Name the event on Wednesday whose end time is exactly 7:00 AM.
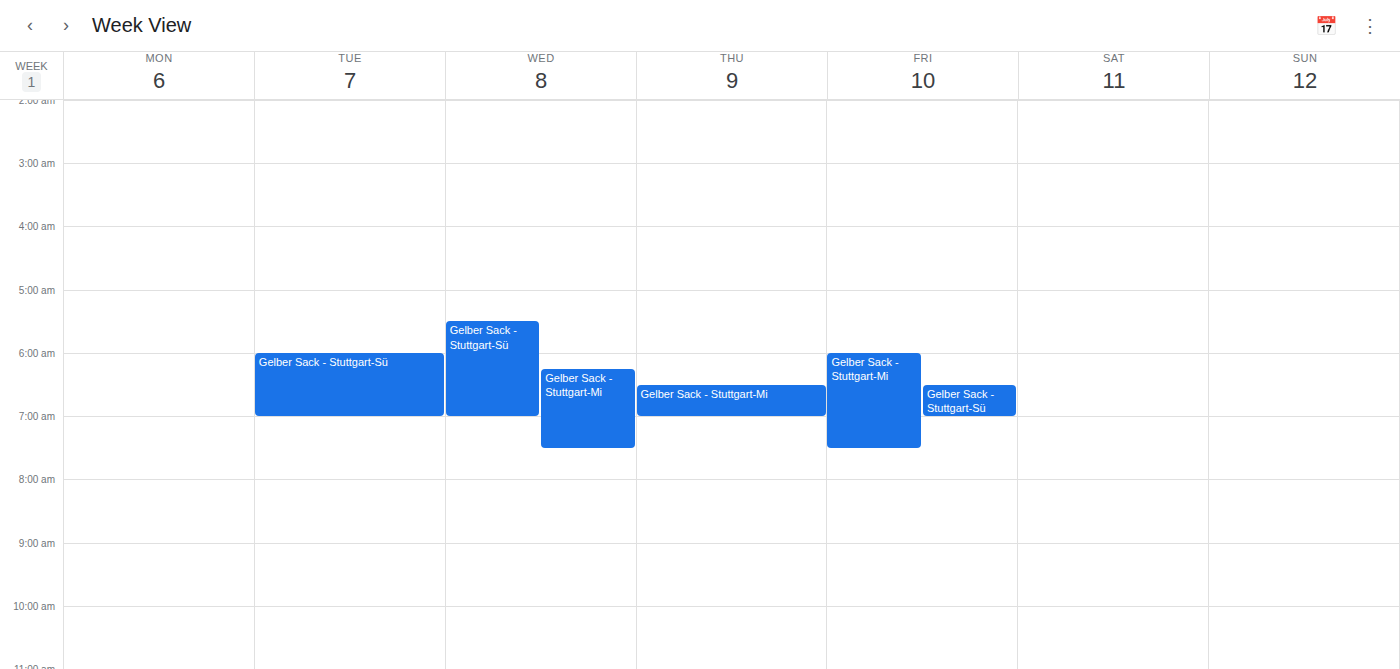
"Gelber Sack - Stuttgart-Sü"